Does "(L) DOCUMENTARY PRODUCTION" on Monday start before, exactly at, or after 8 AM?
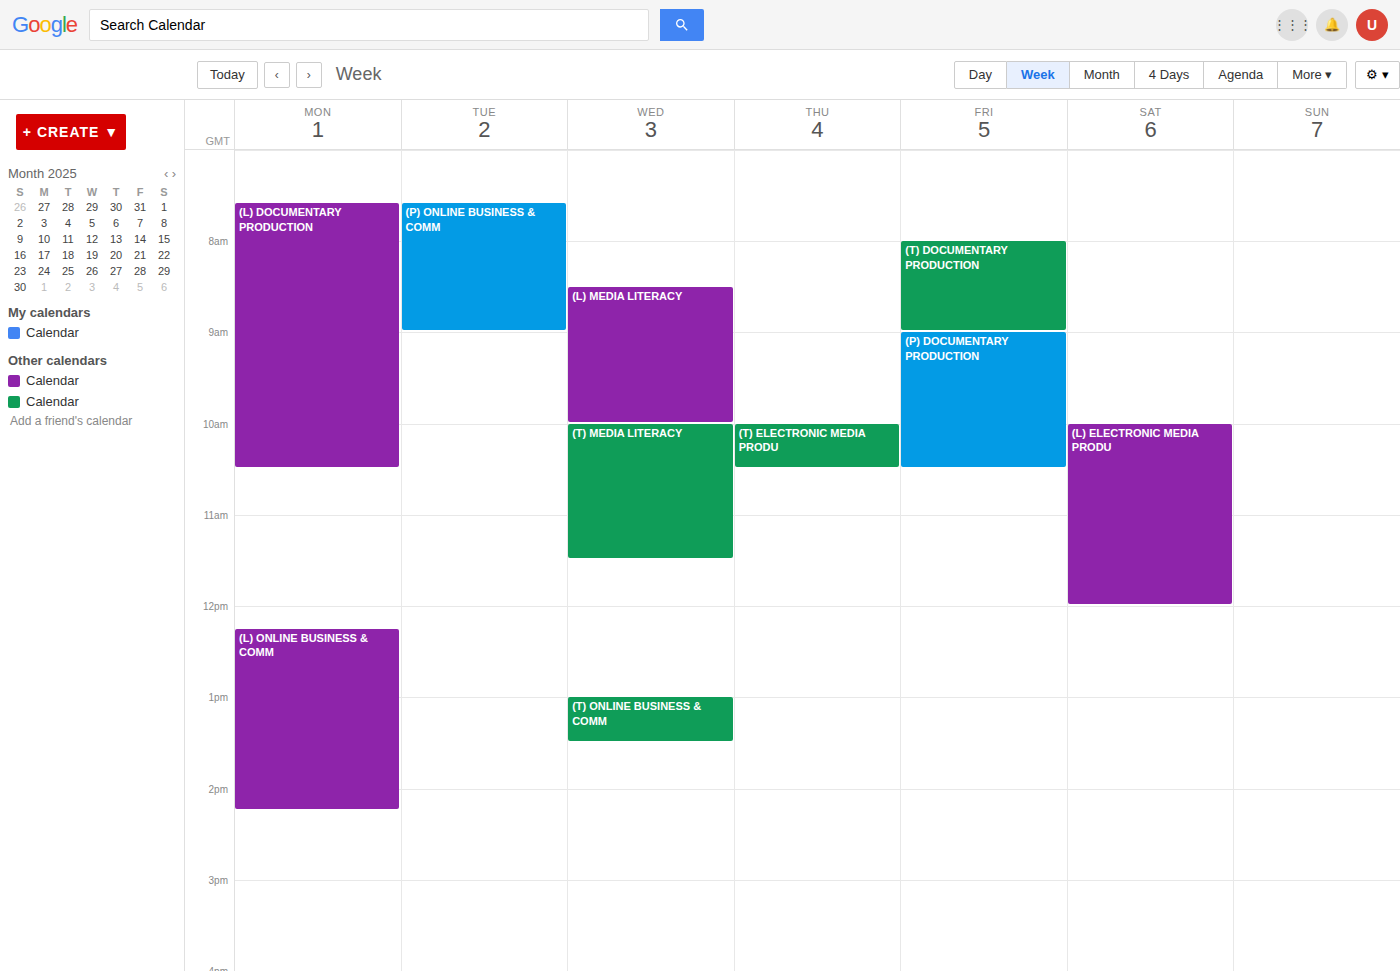
7:35 AM -- before 8 AM, 25 minutes above the 8 AM line.